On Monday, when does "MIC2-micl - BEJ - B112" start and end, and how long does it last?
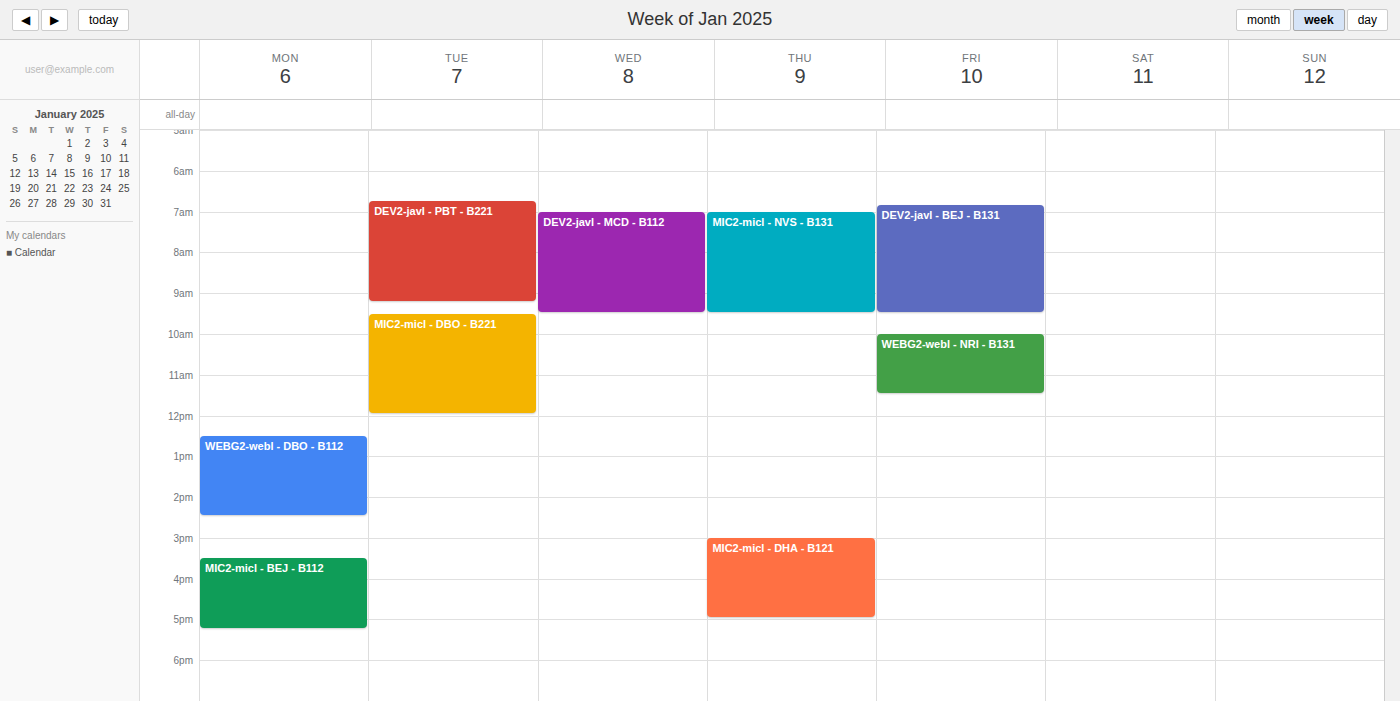
3:30 PM to 5:15 PM, 1 hour 45 minutes